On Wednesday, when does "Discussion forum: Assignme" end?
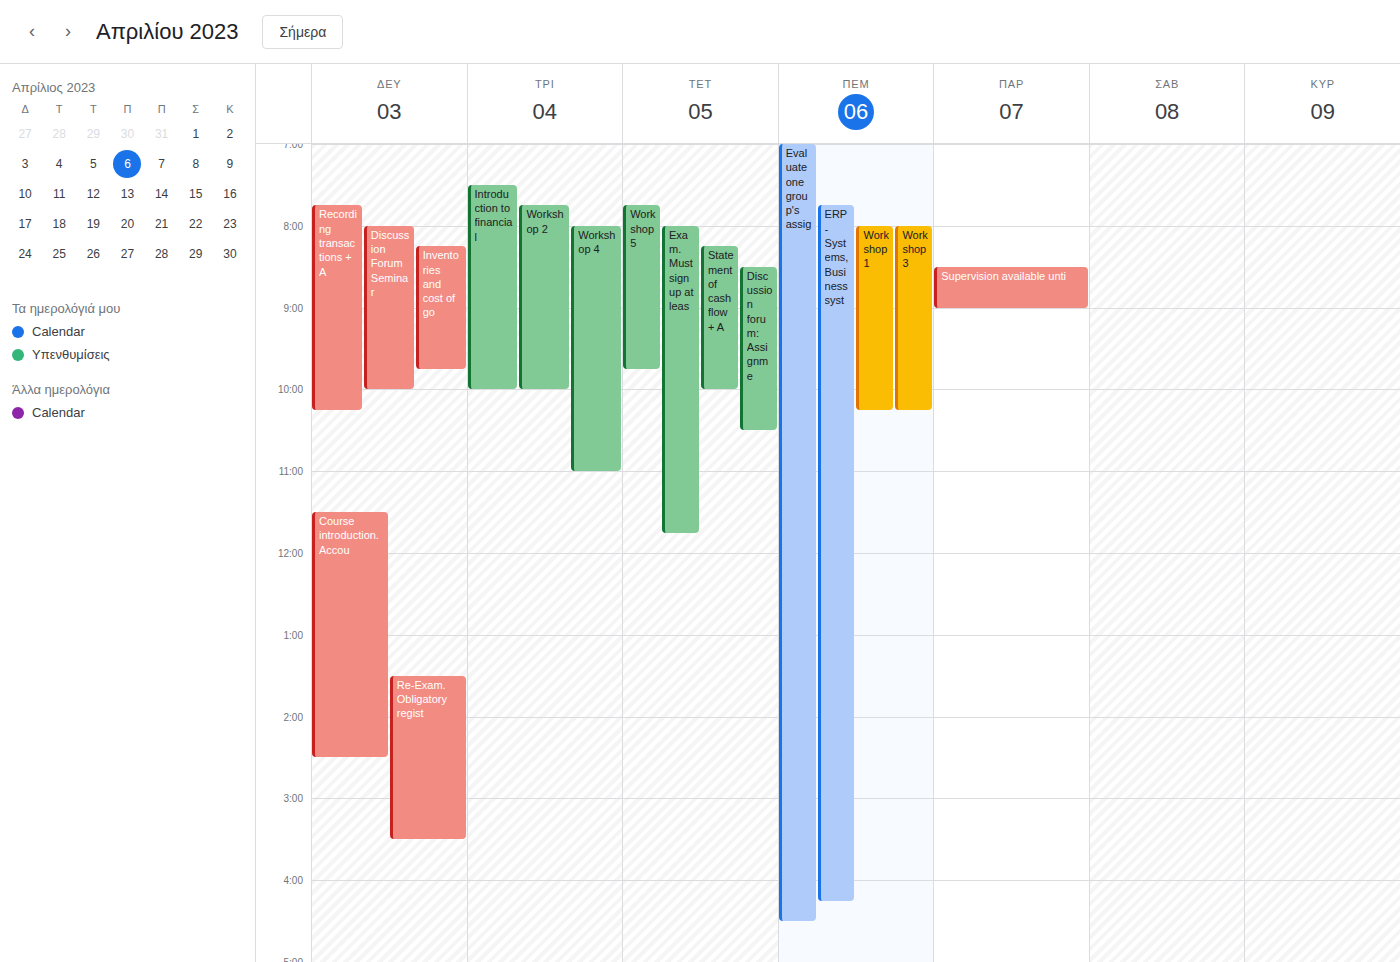
10:30